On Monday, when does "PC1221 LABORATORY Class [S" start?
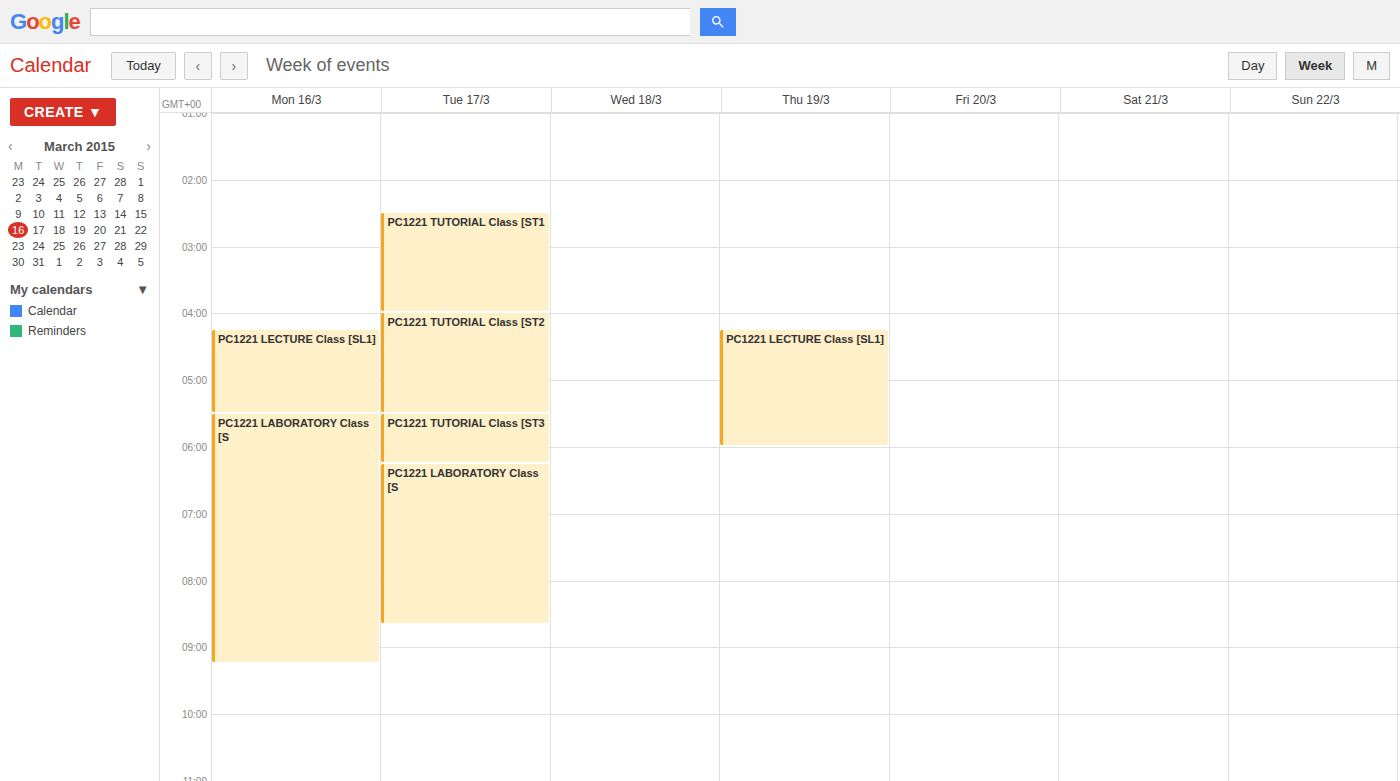
5:30 AM